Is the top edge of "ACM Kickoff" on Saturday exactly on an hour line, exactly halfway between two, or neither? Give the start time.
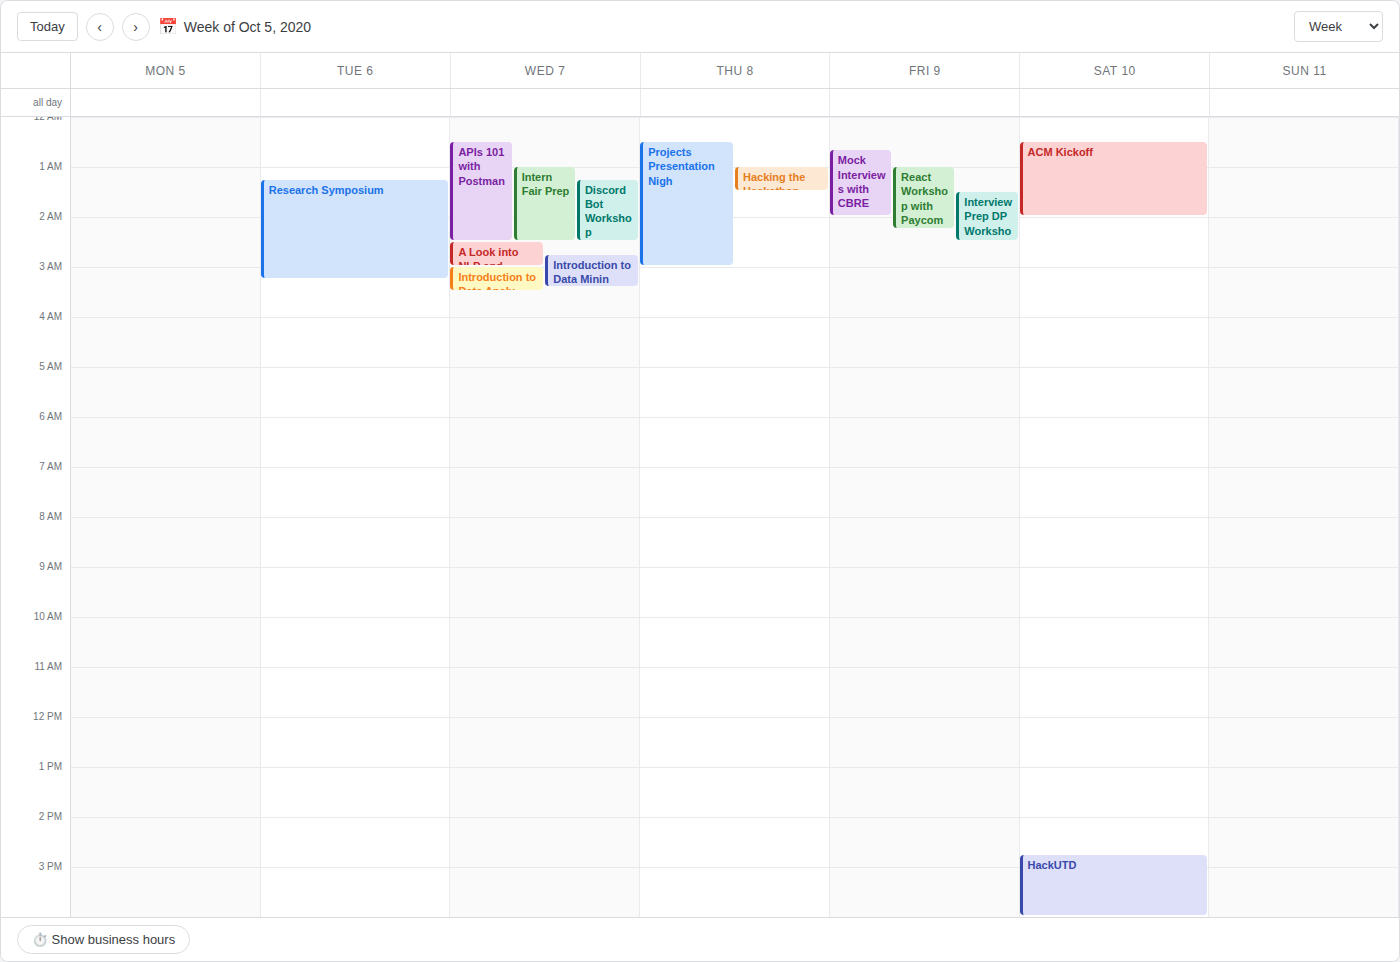
12:30 AM -- halfway between the 12 AM and 1 AM lines.